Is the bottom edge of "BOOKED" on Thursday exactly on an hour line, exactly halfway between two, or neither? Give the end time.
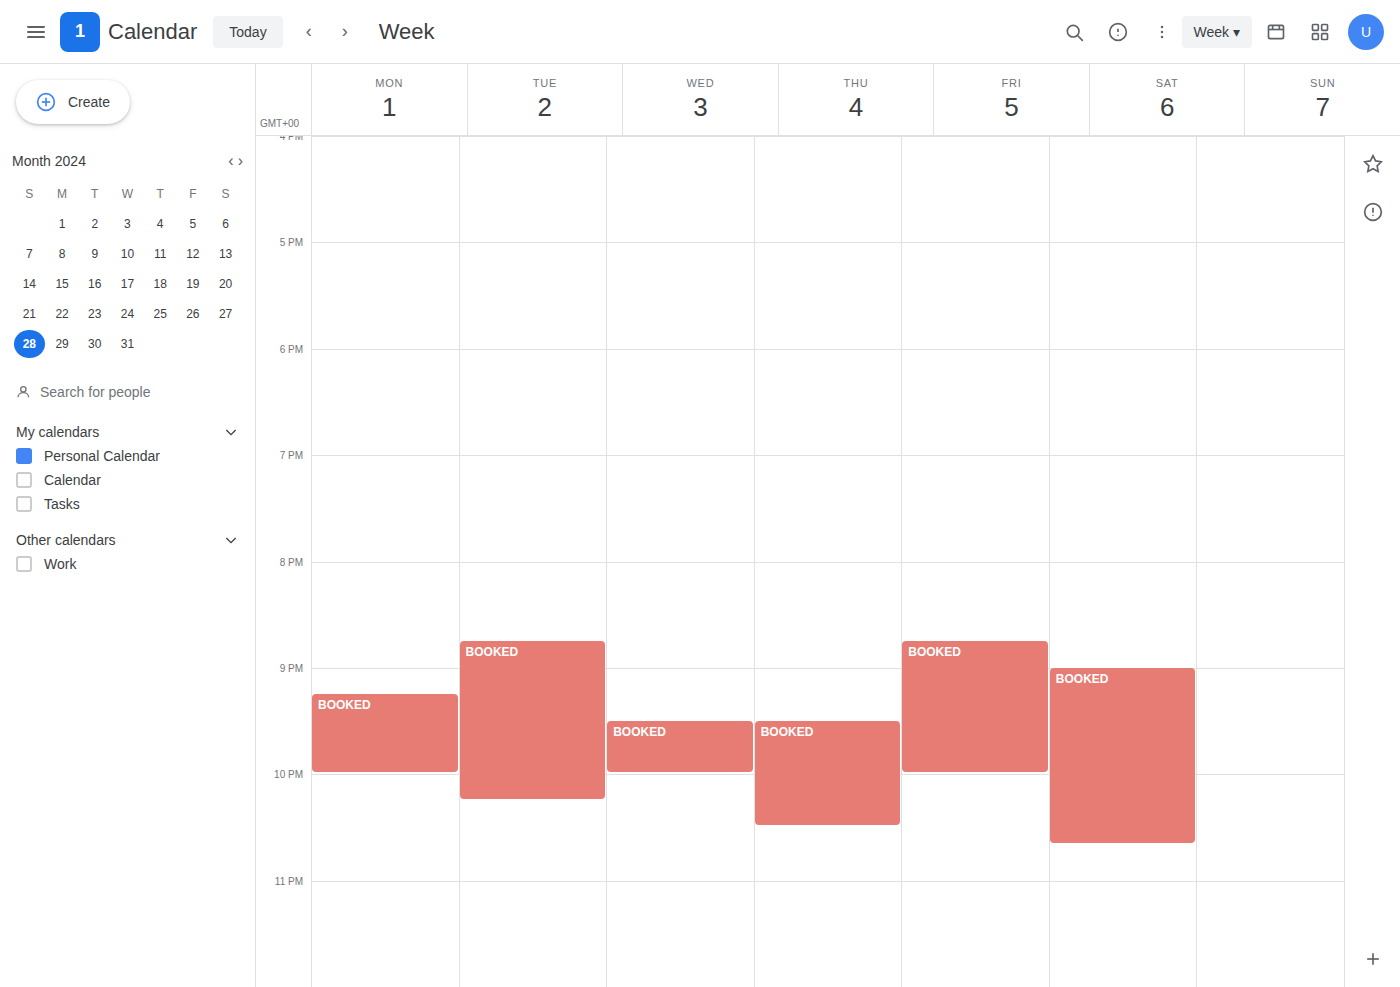
10:30 PM -- halfway between the 10 PM and 11 PM lines.